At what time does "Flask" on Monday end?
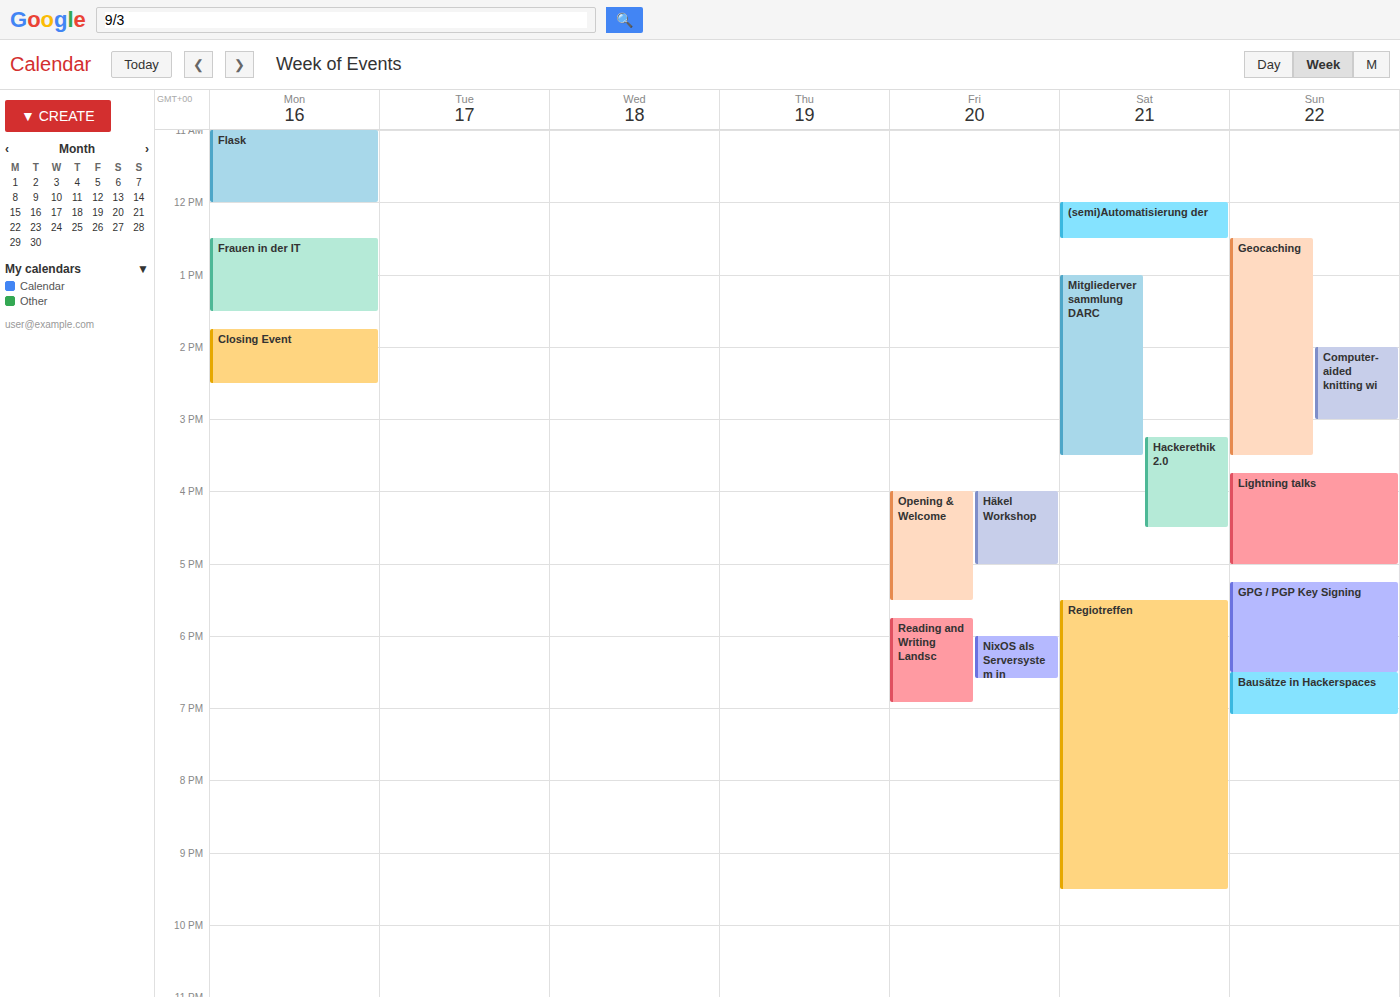
12:00 PM